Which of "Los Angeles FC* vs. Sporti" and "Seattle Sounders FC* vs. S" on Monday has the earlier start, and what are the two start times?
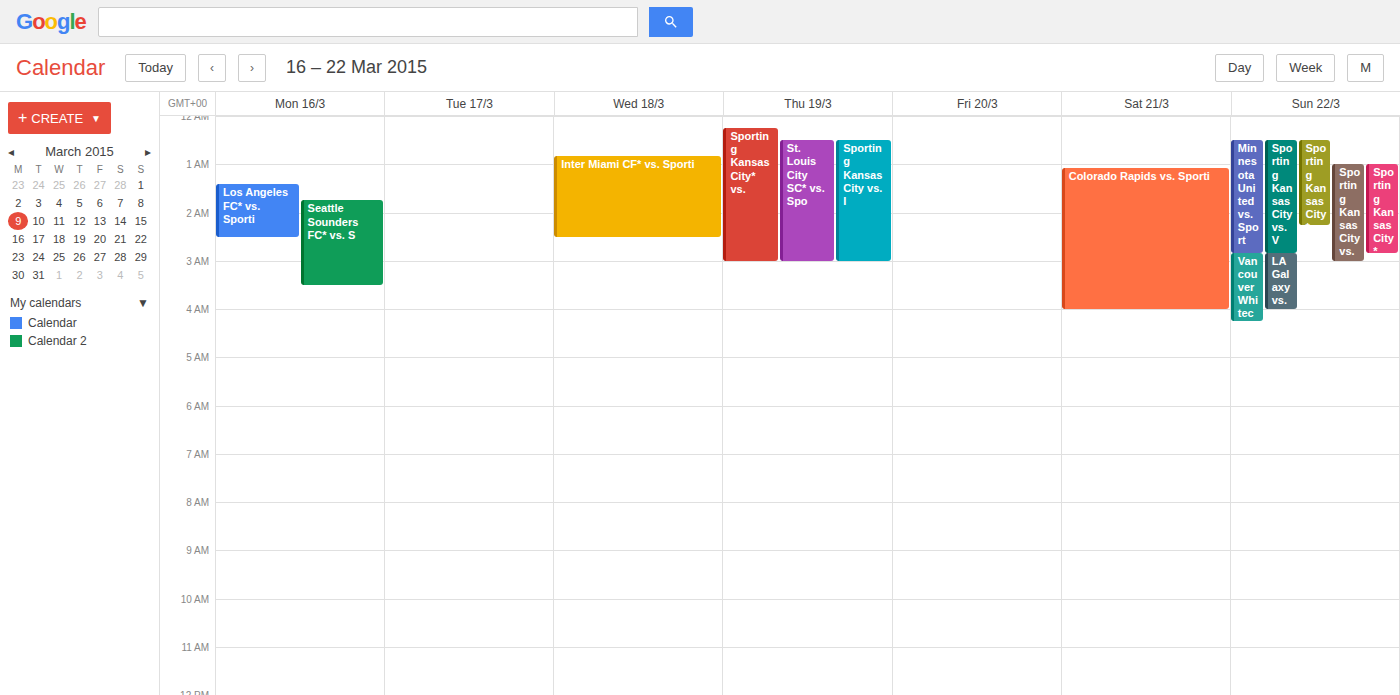
"Los Angeles FC* vs. Sporti" 1:25 AM; "Seattle Sounders FC* vs. S" 1:45 AM.